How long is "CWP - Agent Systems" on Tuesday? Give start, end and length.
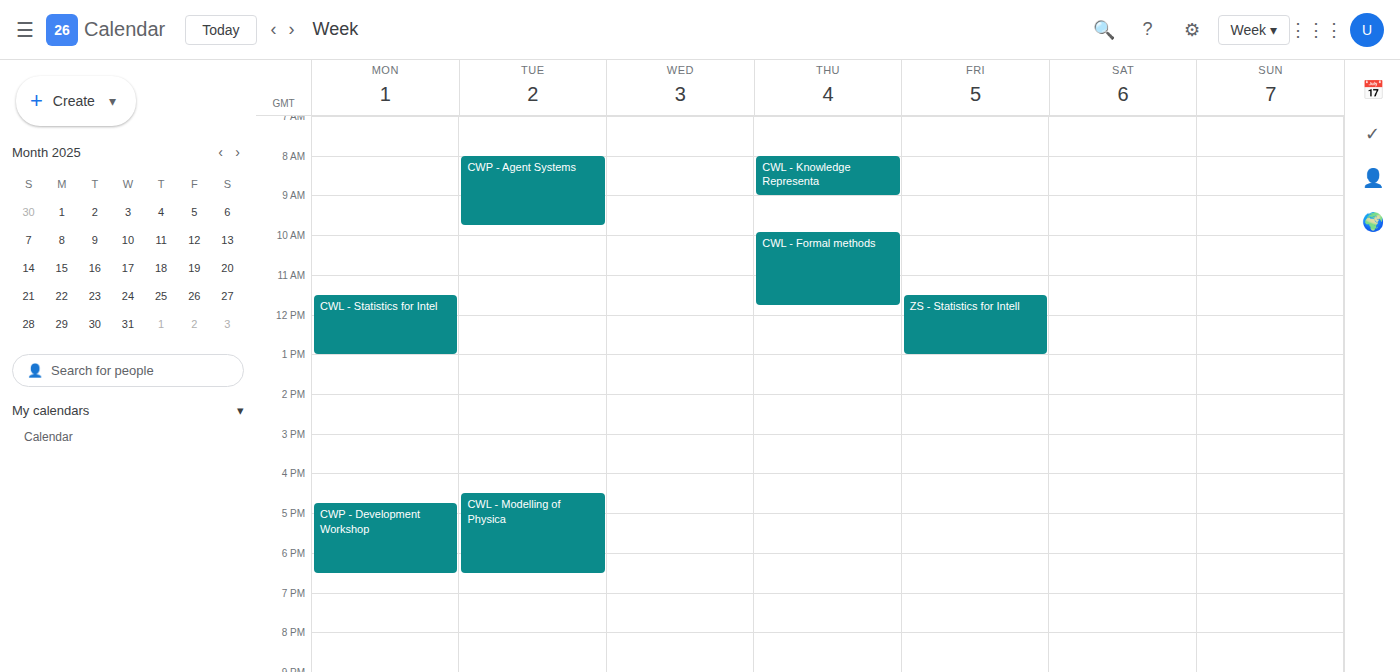
8:00 AM to 9:45 AM, 1 hour 45 minutes